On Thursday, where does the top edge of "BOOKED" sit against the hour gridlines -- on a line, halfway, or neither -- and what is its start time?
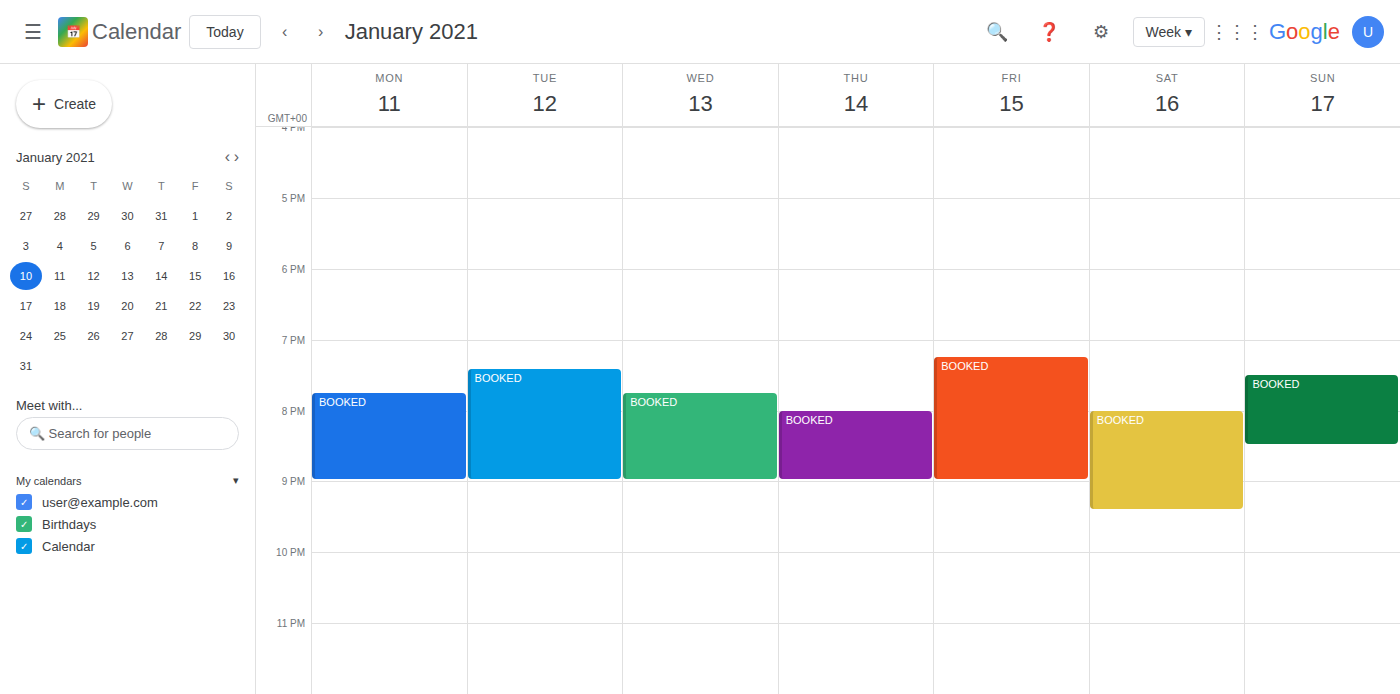
8:00 PM -- exactly on the 8 PM line.